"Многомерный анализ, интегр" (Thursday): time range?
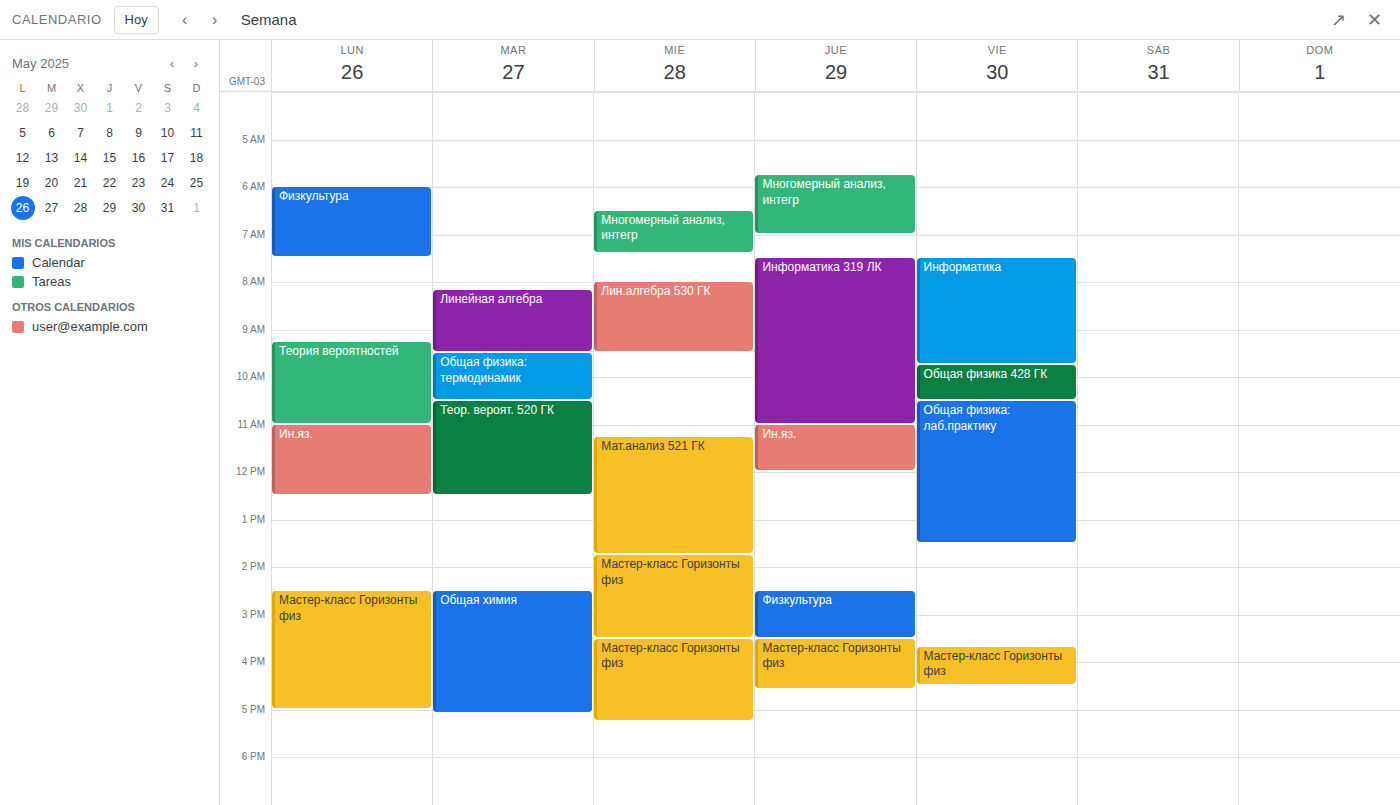
5:45 AM to 7:00 AM